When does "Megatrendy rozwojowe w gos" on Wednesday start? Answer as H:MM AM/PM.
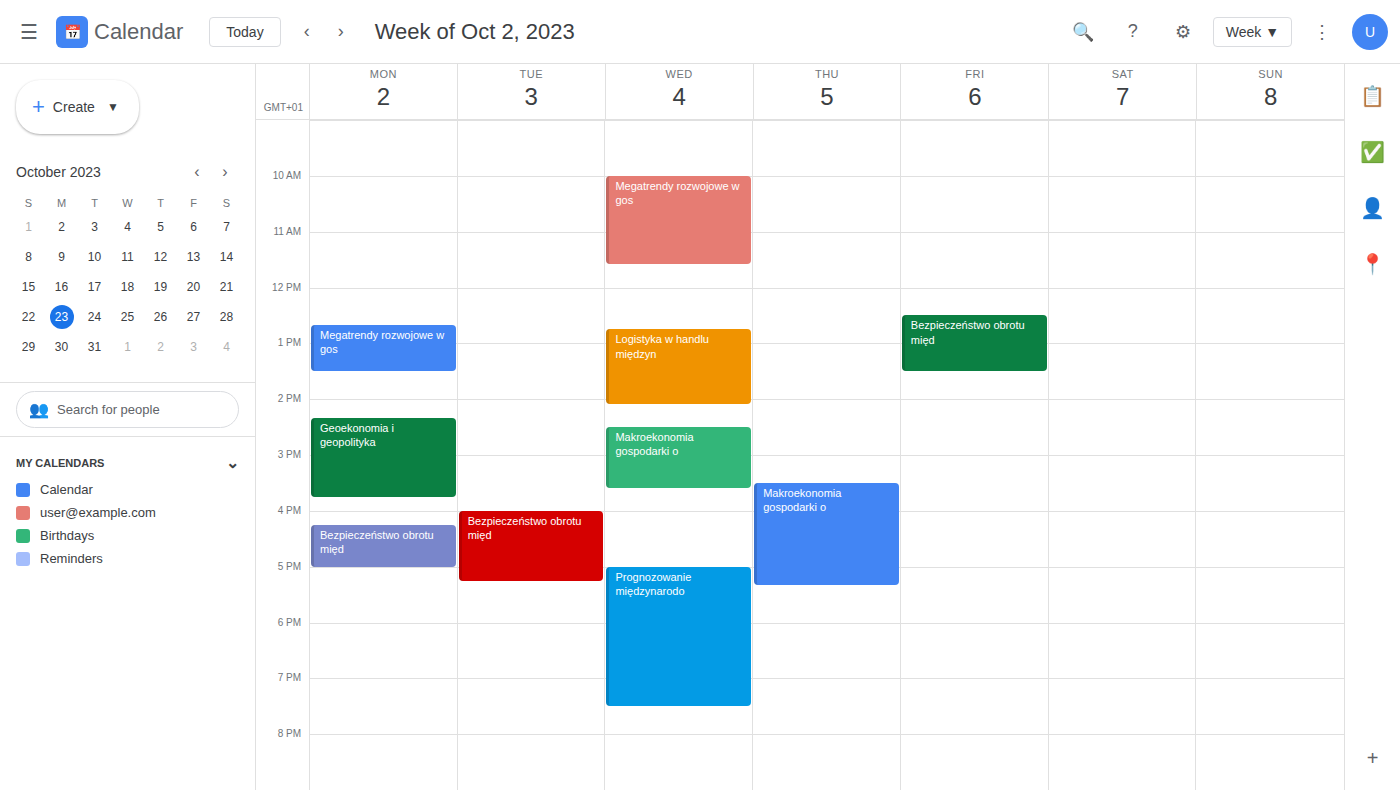
10:00 AM